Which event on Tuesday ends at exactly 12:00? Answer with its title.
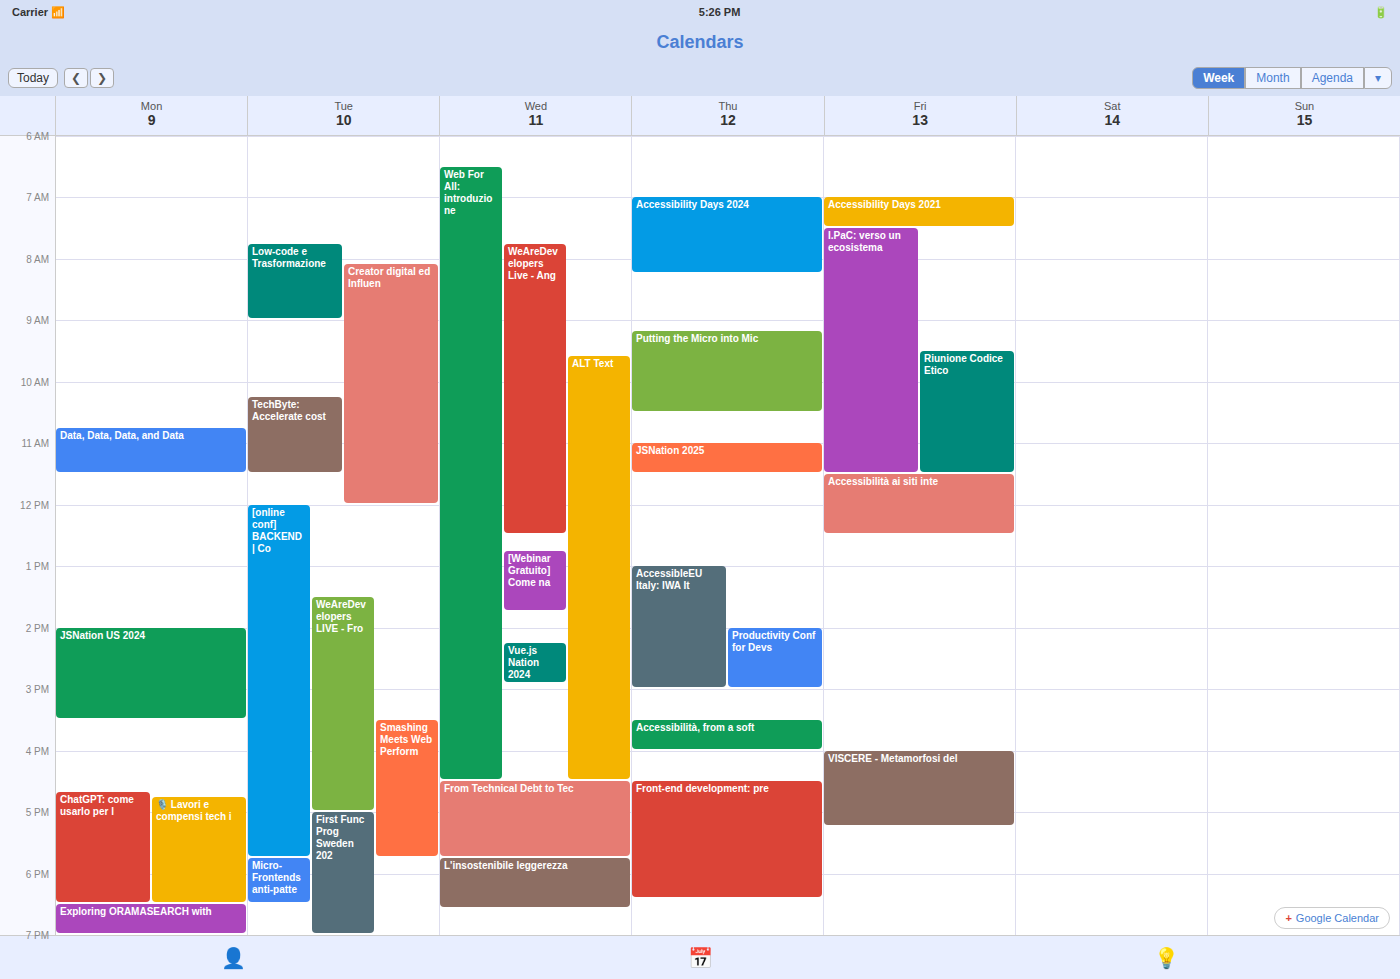
"Creator digital ed Influen"